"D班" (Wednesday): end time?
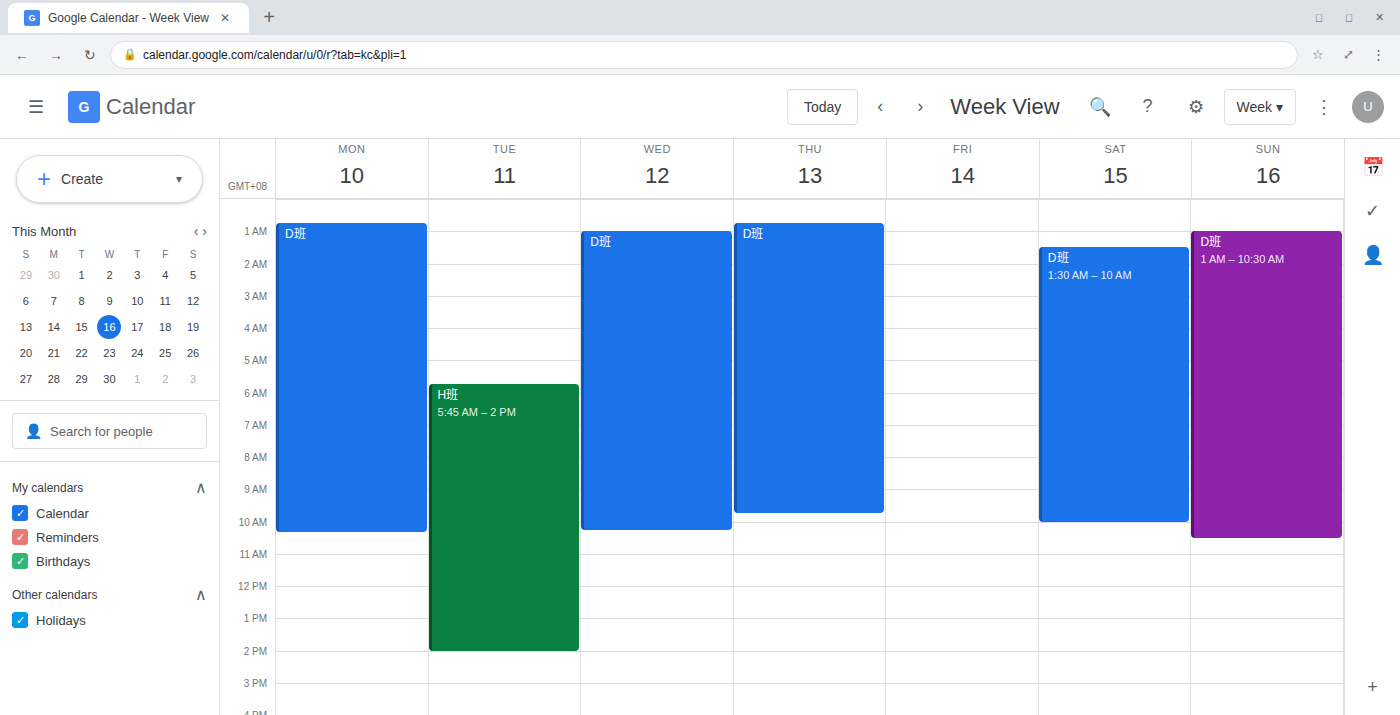
10:15